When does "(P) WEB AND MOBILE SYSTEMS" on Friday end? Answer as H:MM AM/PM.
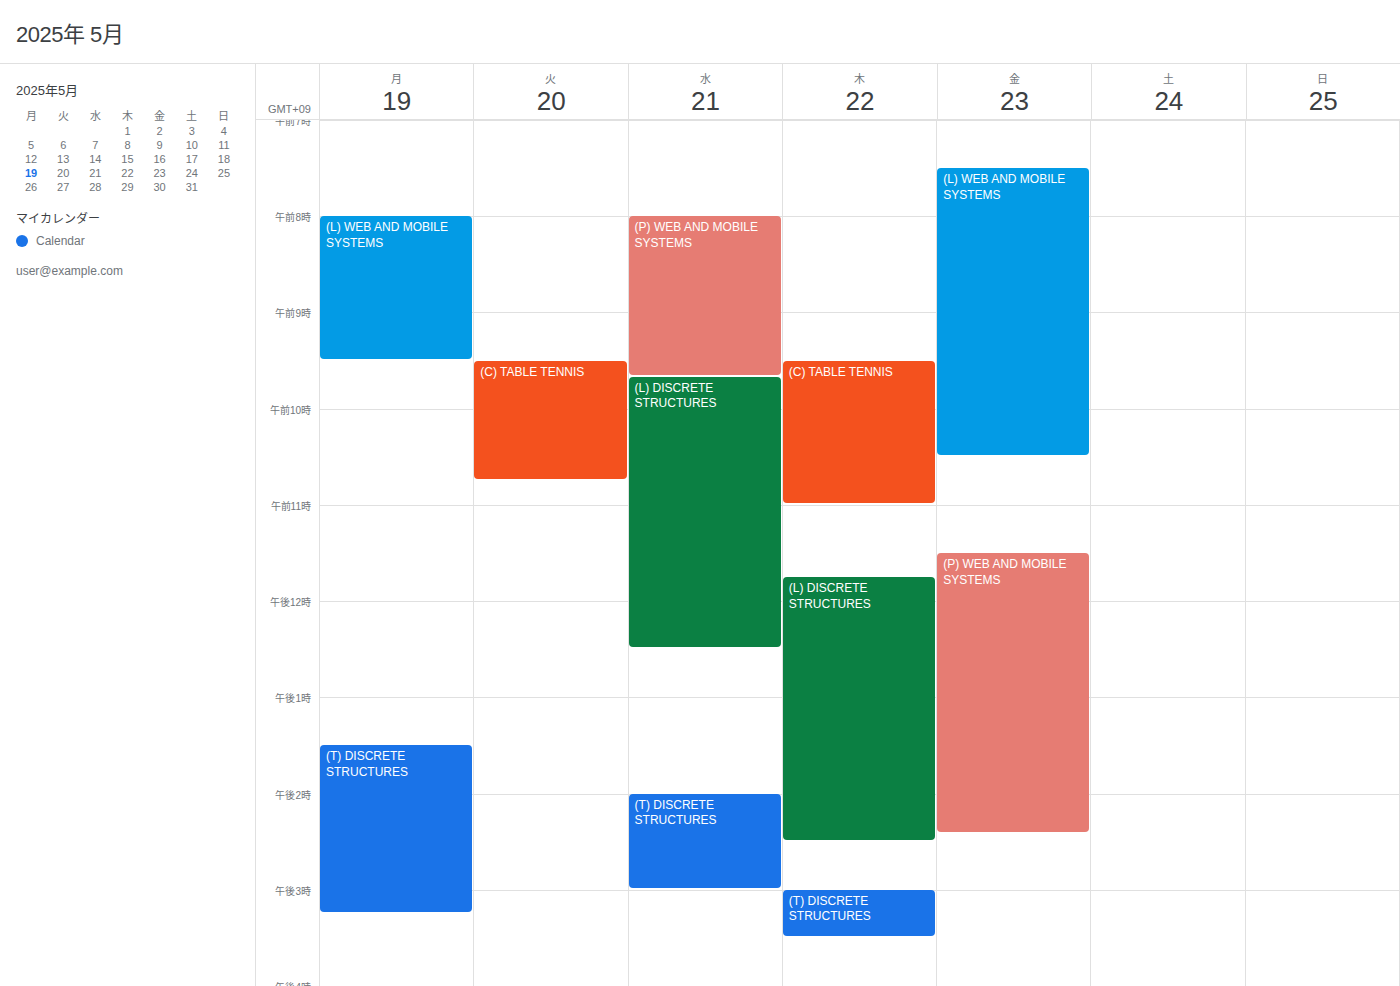
2:25 PM